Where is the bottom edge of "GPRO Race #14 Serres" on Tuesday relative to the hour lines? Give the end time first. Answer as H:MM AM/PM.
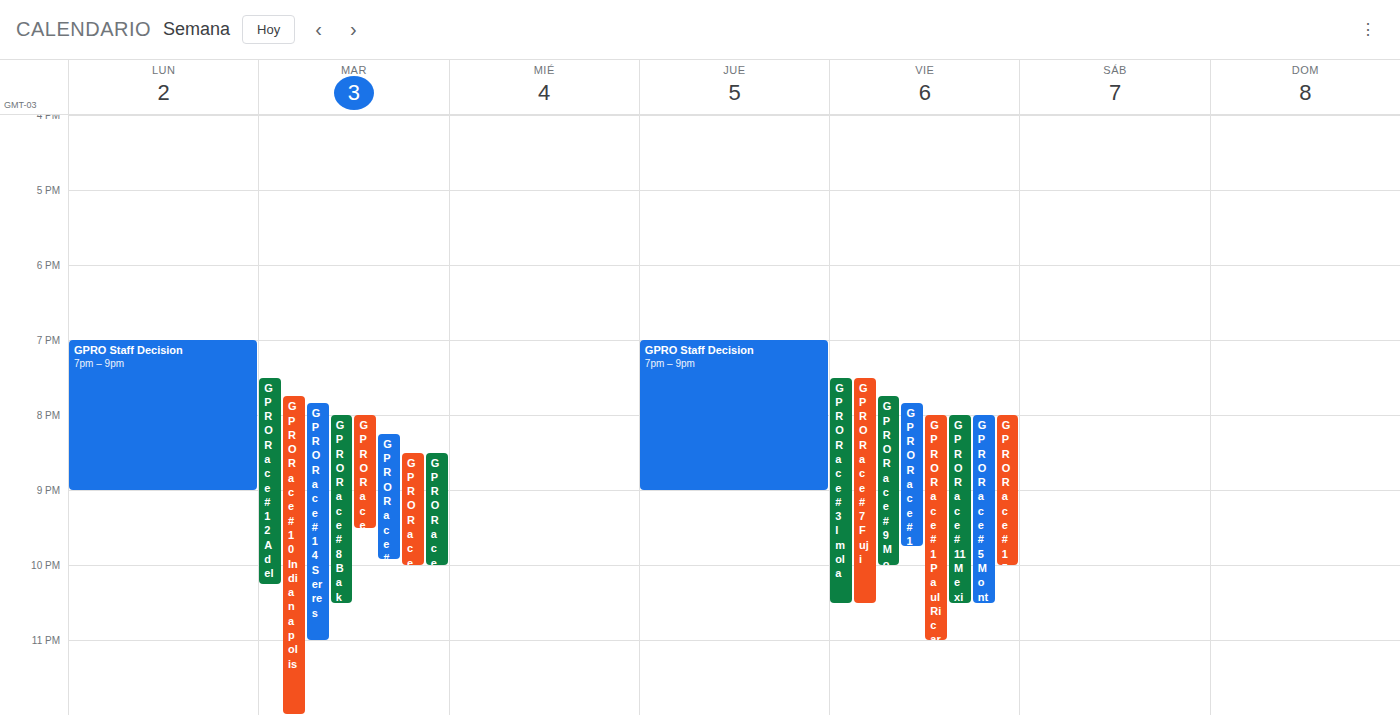
11:00 PM -- exactly on the 11 PM line.